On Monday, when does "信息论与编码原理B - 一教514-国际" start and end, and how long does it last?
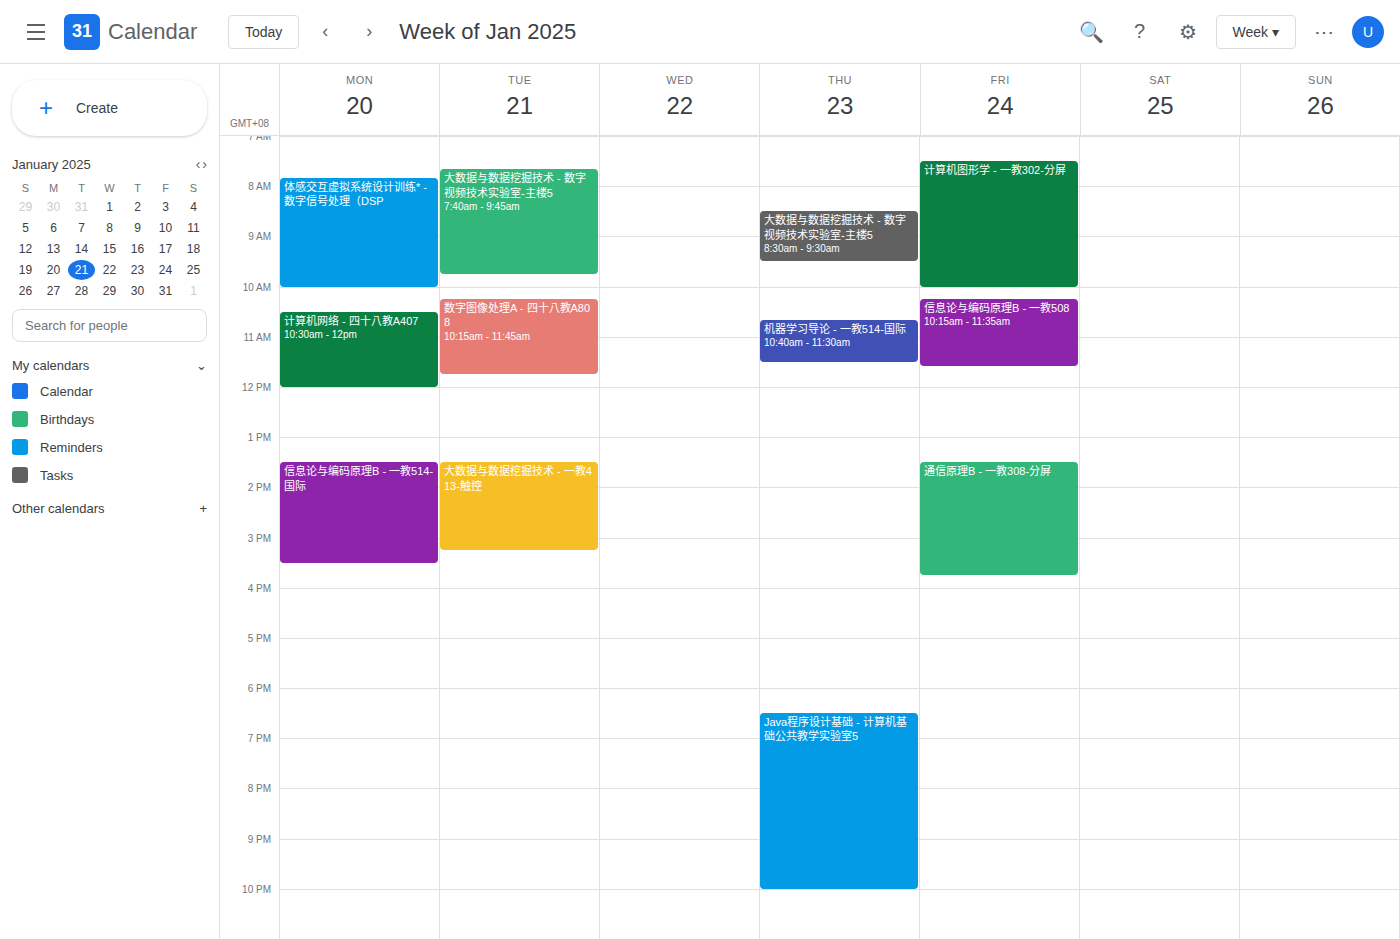
1:30 PM to 3:30 PM, 2 hours